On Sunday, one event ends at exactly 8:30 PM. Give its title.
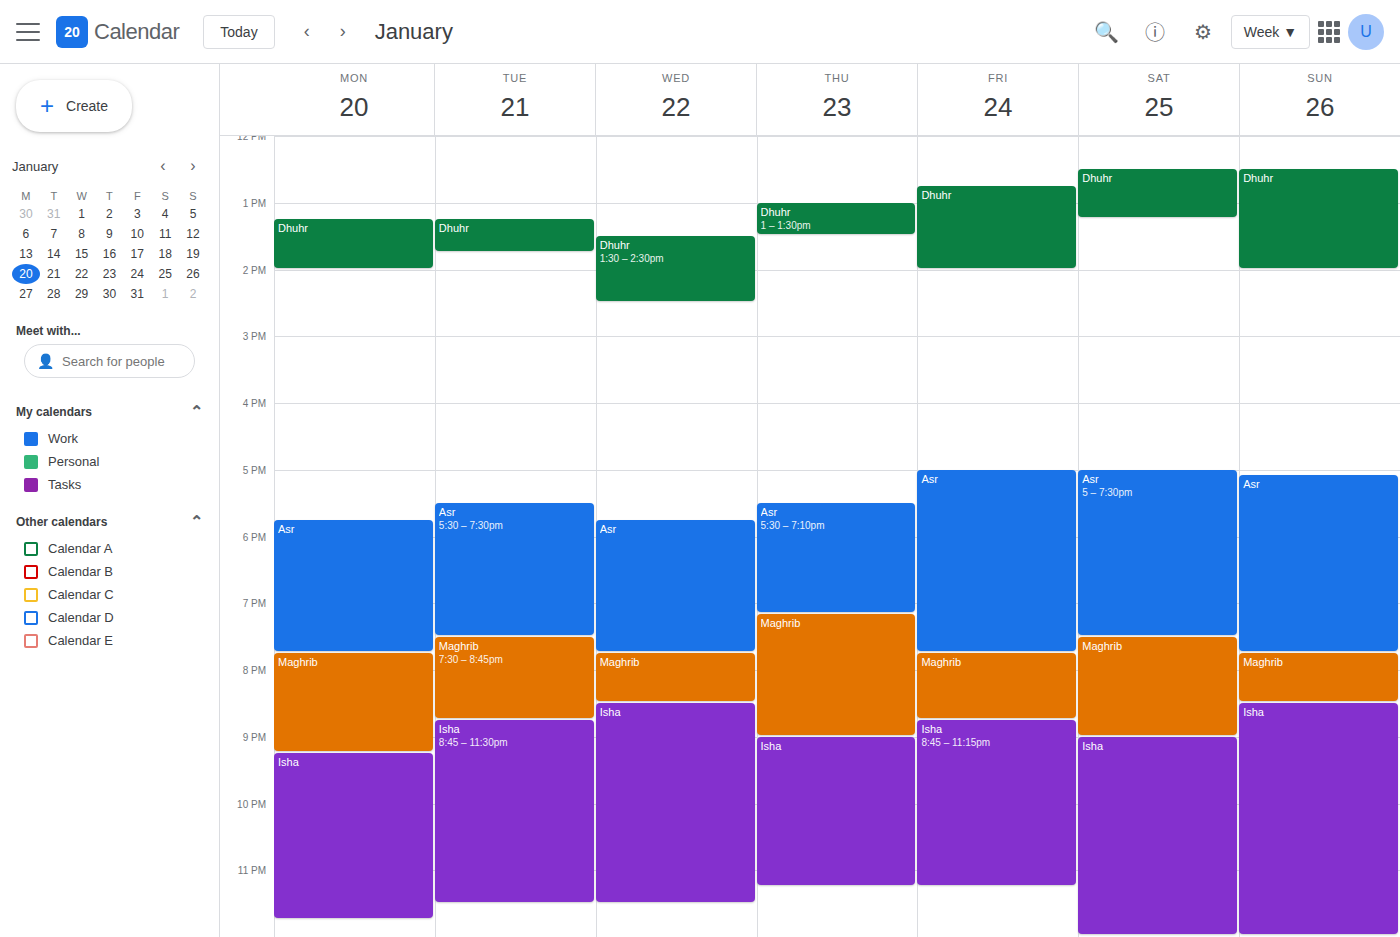
"Maghrib"